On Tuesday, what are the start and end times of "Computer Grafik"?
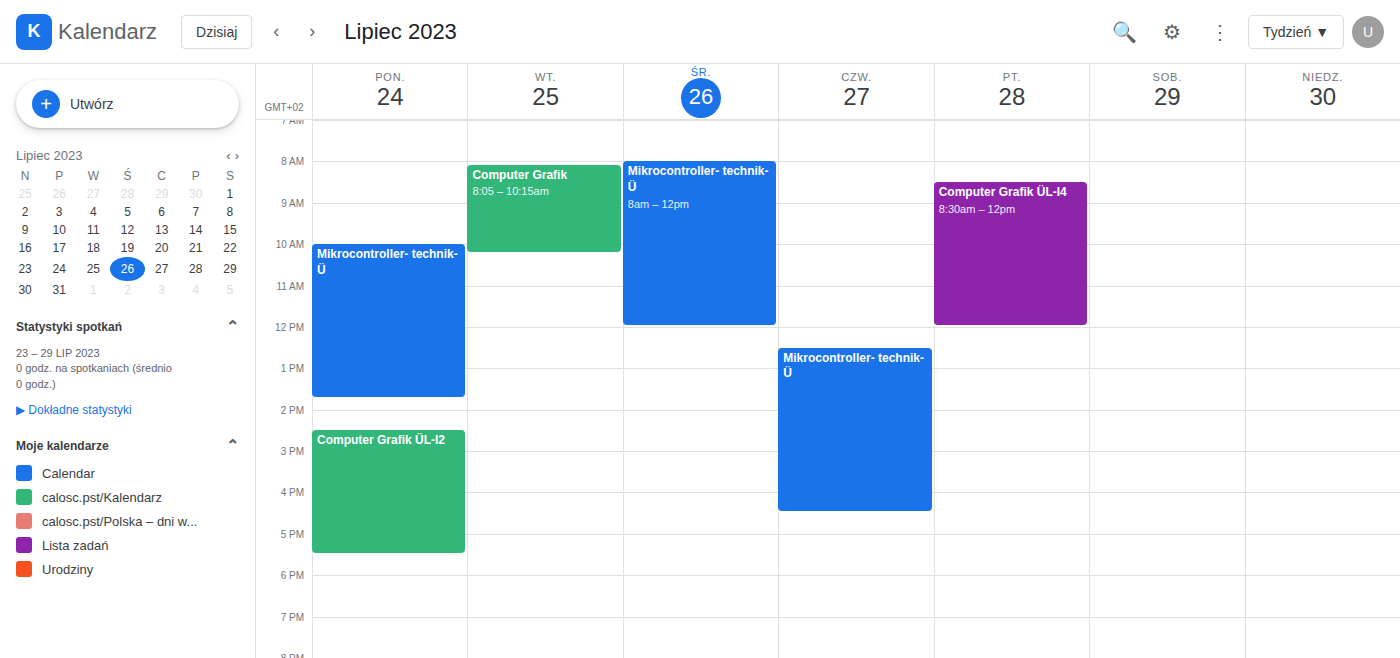
8:05 AM to 10:15 AM